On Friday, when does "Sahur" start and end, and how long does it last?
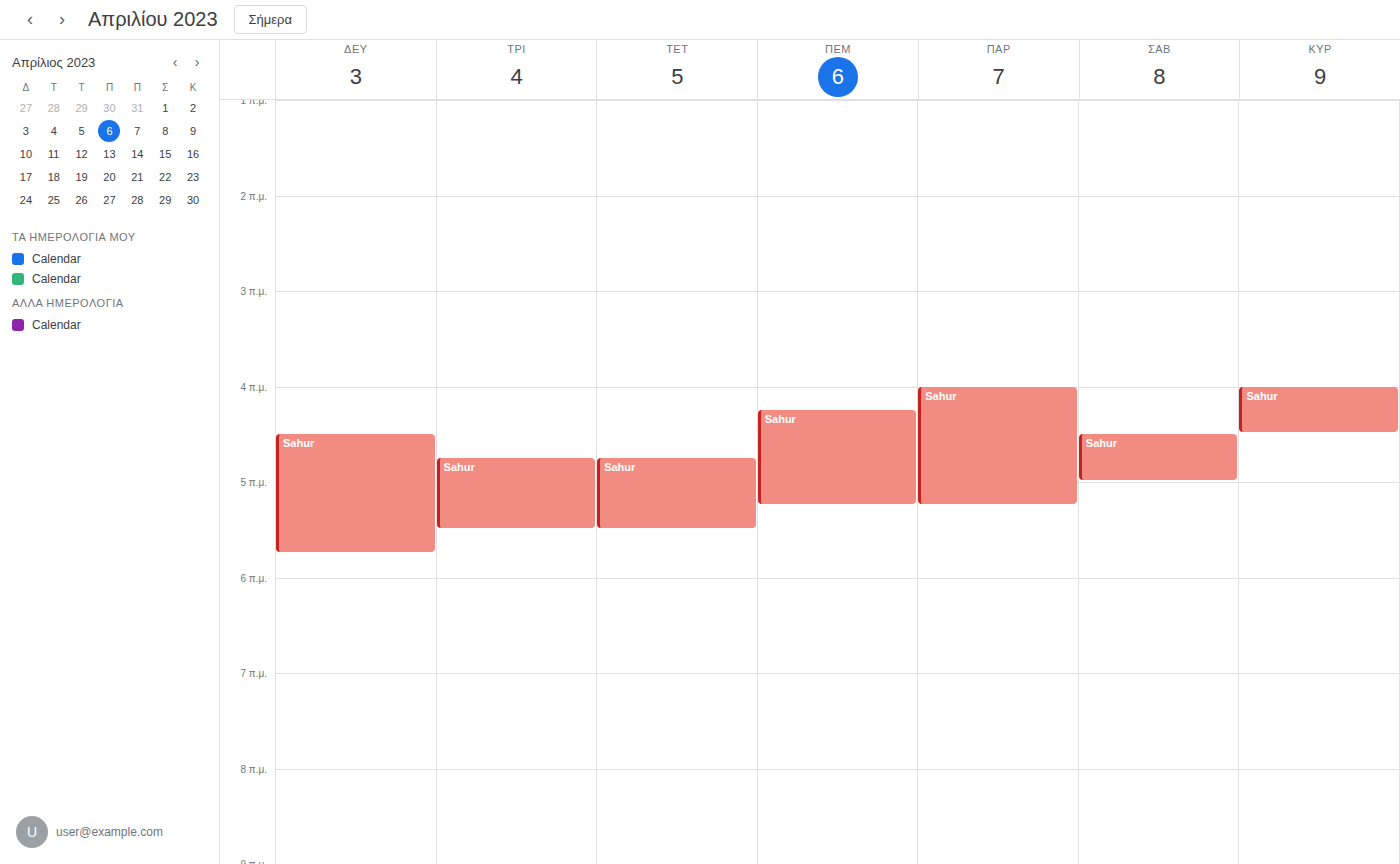
4:00 AM to 5:15 AM, 1 hour 15 minutes